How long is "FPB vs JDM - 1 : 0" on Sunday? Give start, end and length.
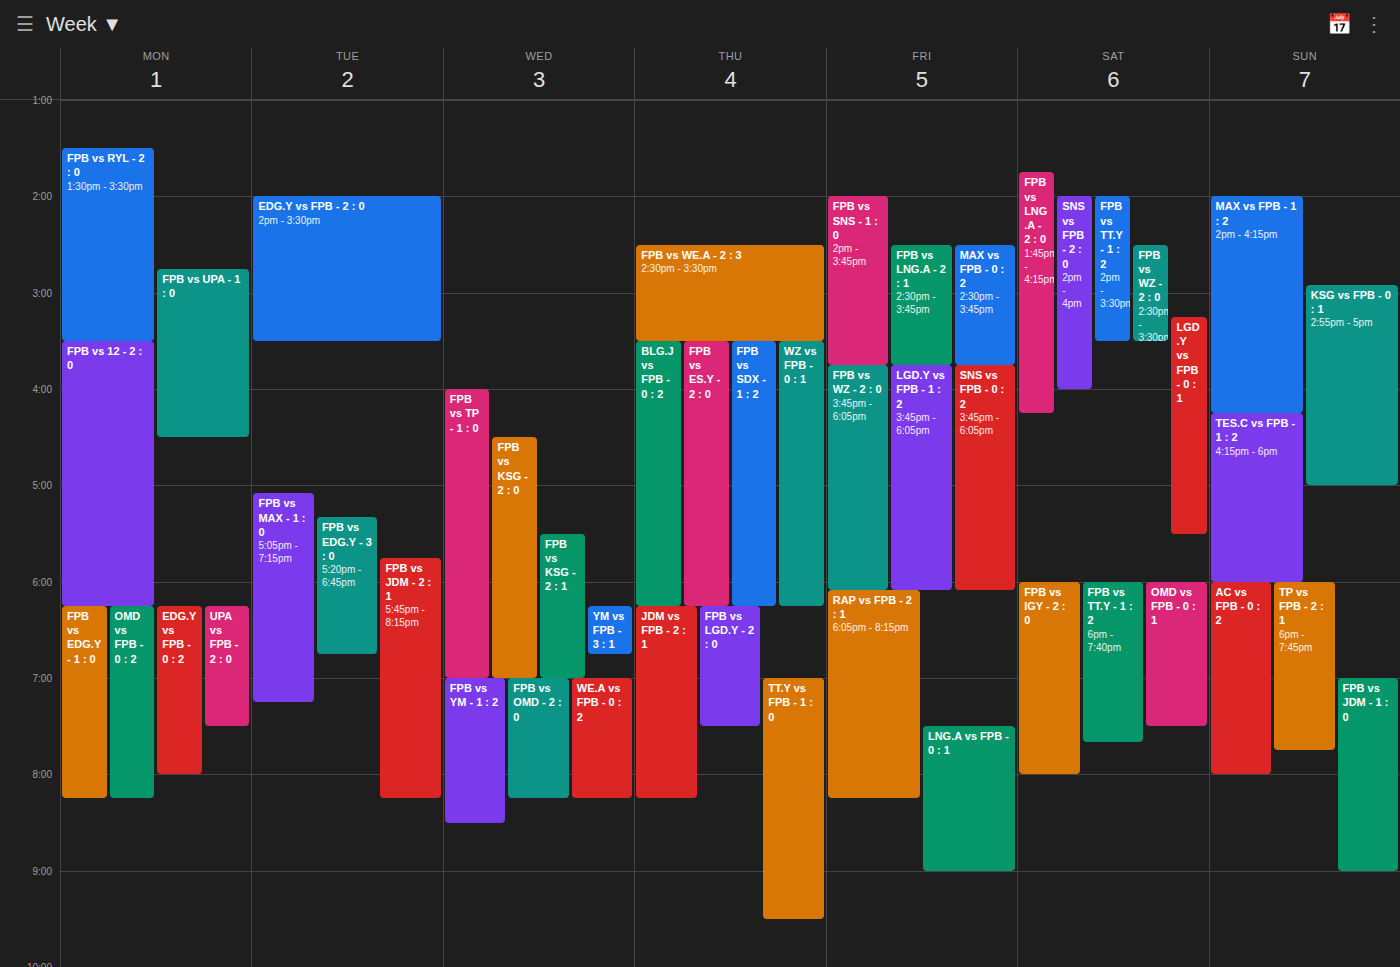
7:00 PM to 9:00 PM, 2 hours